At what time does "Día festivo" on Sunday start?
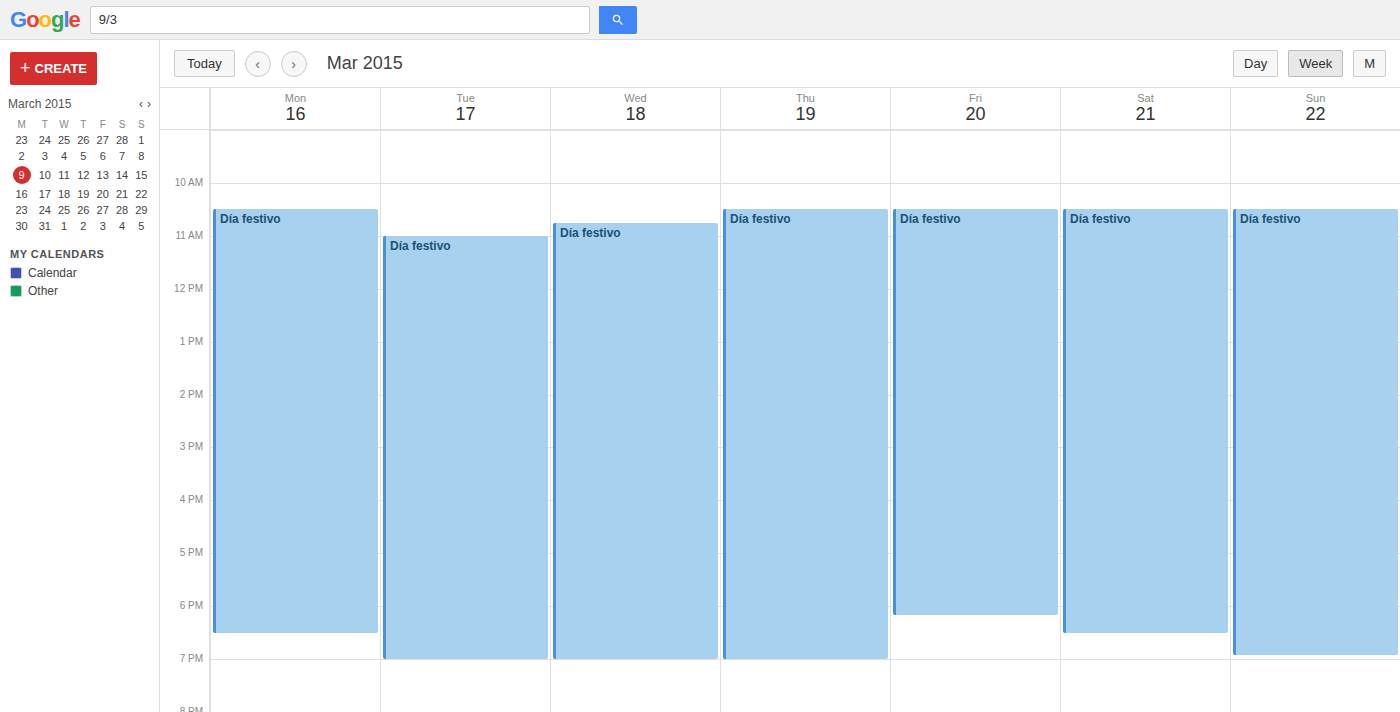
10:30 AM